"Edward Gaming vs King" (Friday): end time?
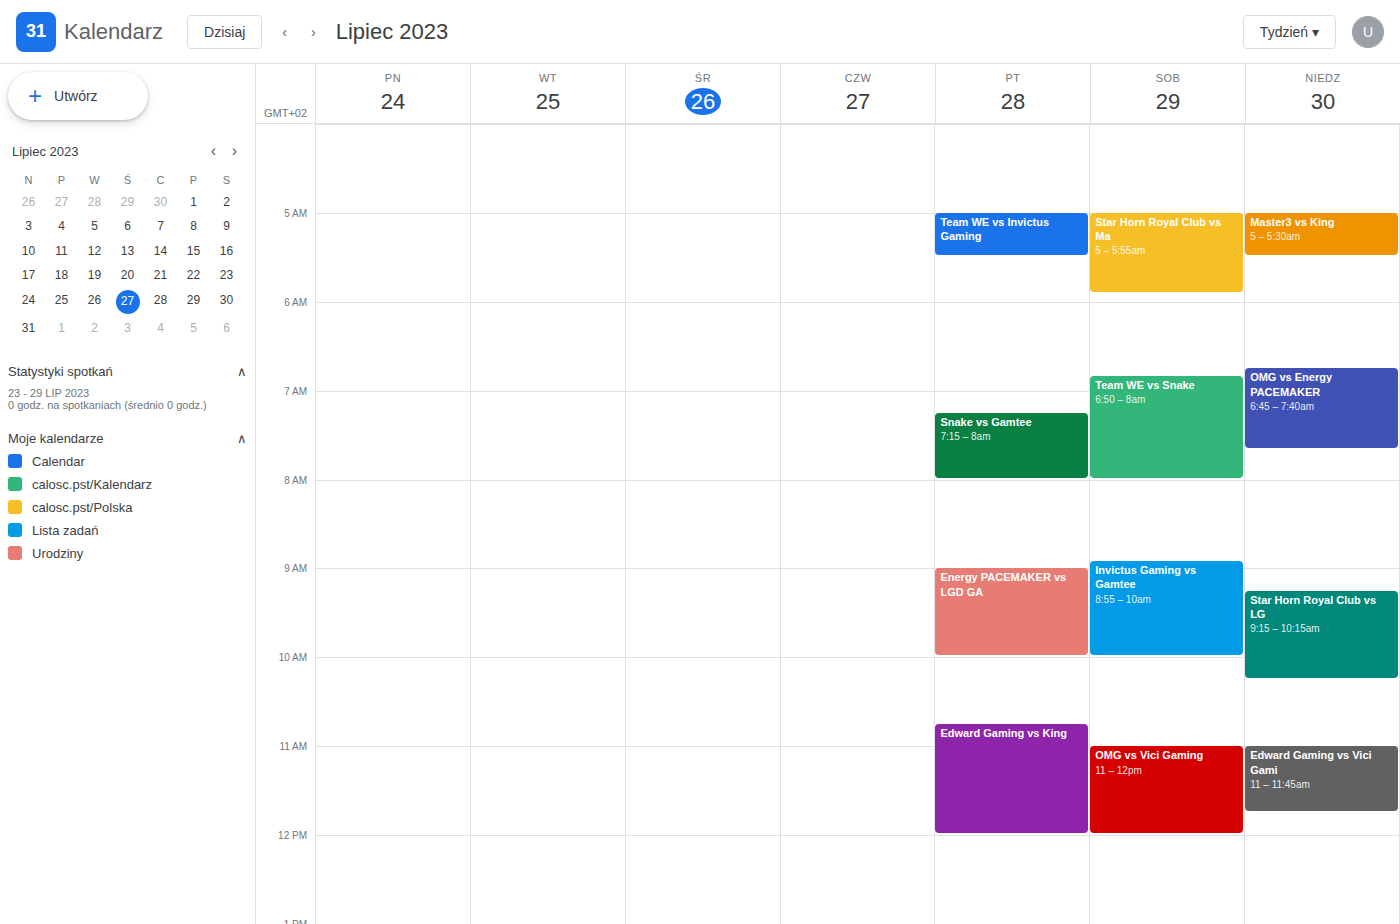
12:00